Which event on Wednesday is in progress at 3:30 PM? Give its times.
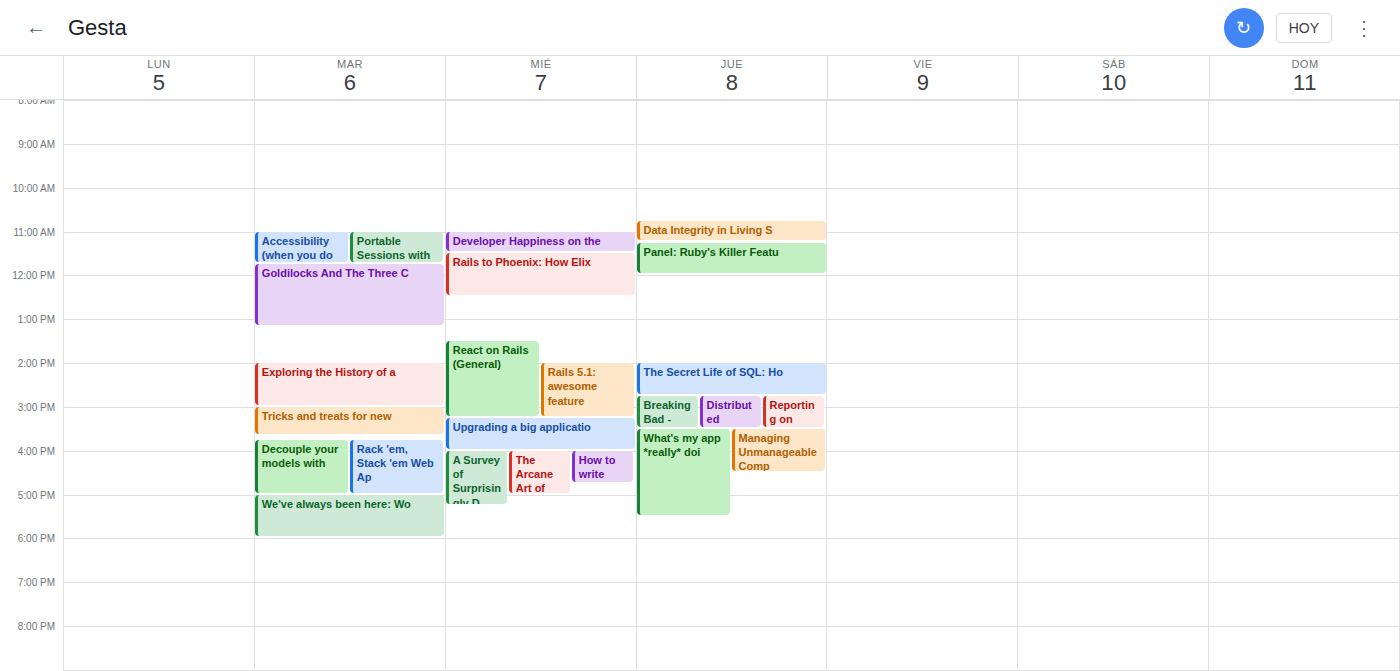
"Upgrading a big applicatio", 3:15 PM to 4:00 PM